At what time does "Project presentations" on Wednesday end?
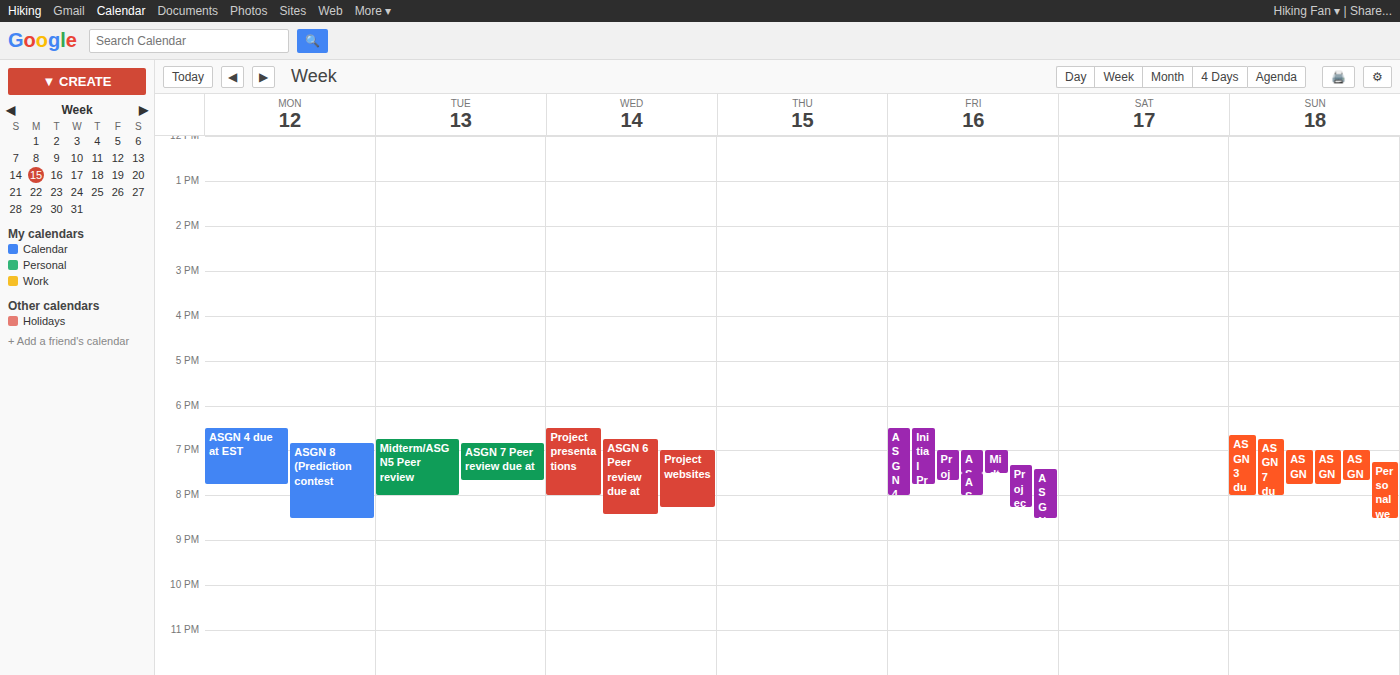
8:00 PM